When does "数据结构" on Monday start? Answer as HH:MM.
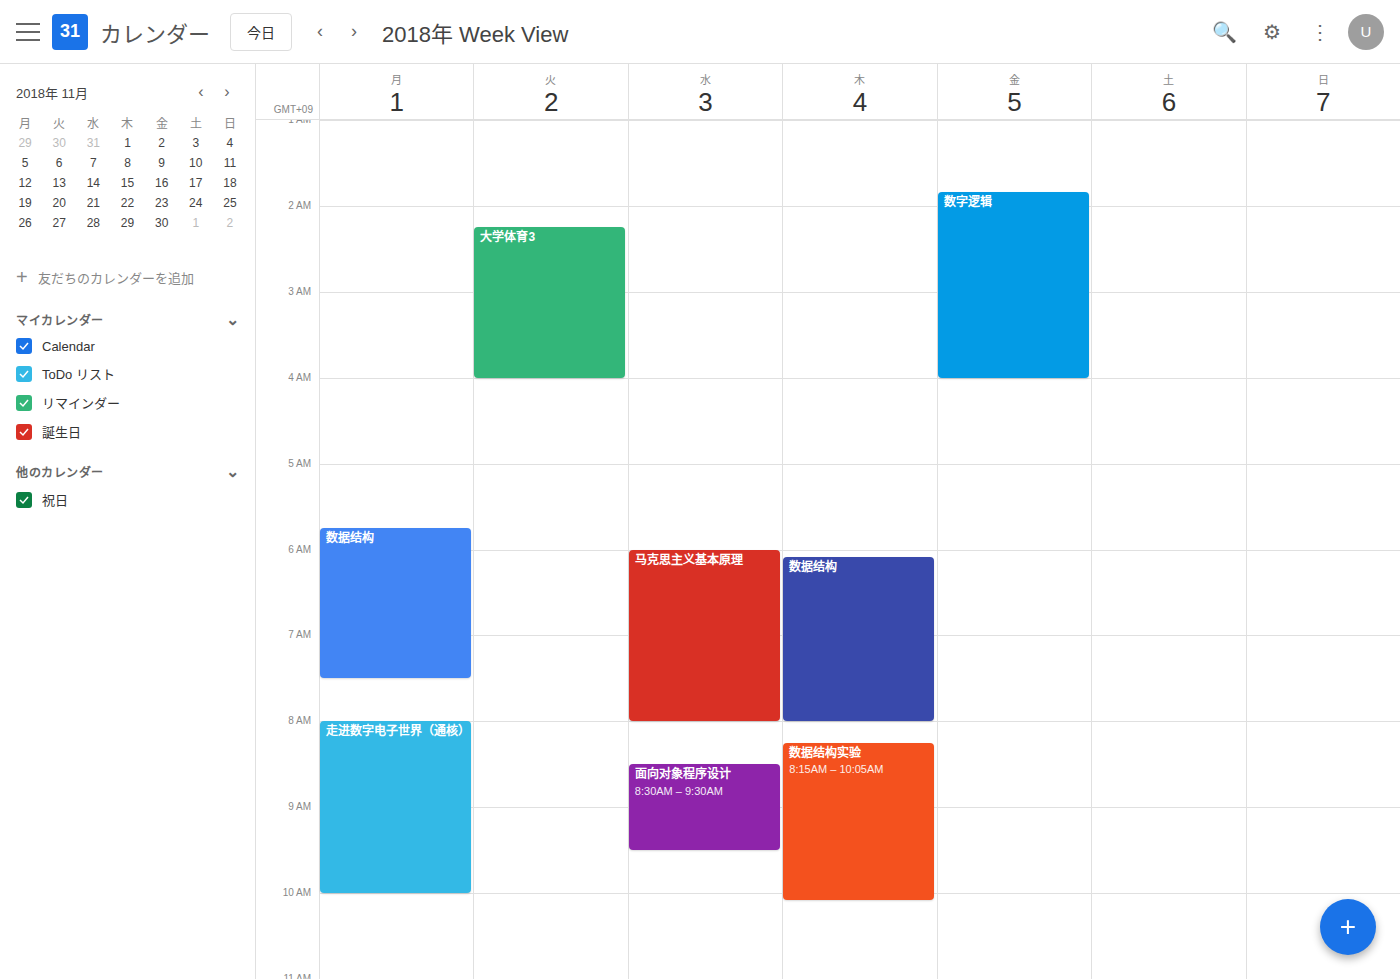
05:45